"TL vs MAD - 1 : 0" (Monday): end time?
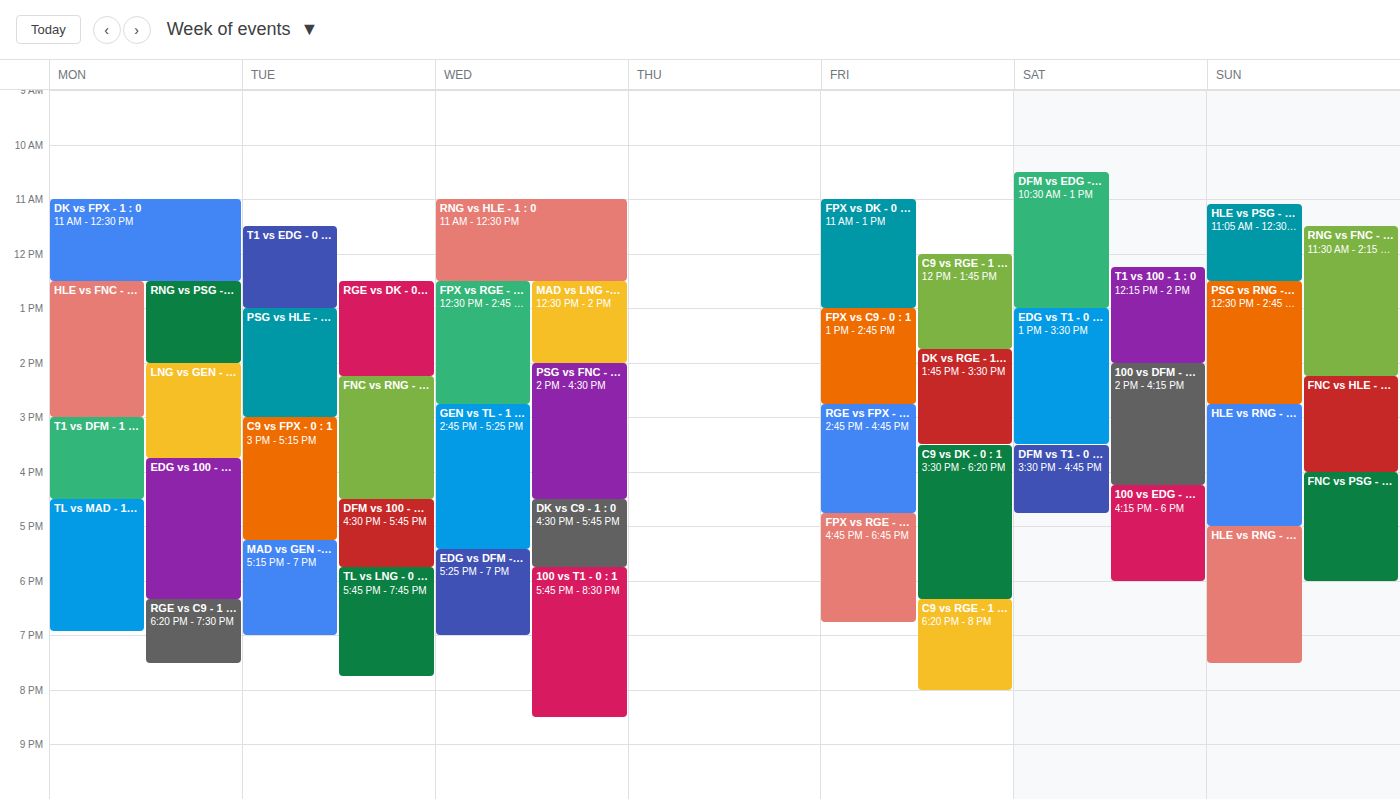
6:55 PM